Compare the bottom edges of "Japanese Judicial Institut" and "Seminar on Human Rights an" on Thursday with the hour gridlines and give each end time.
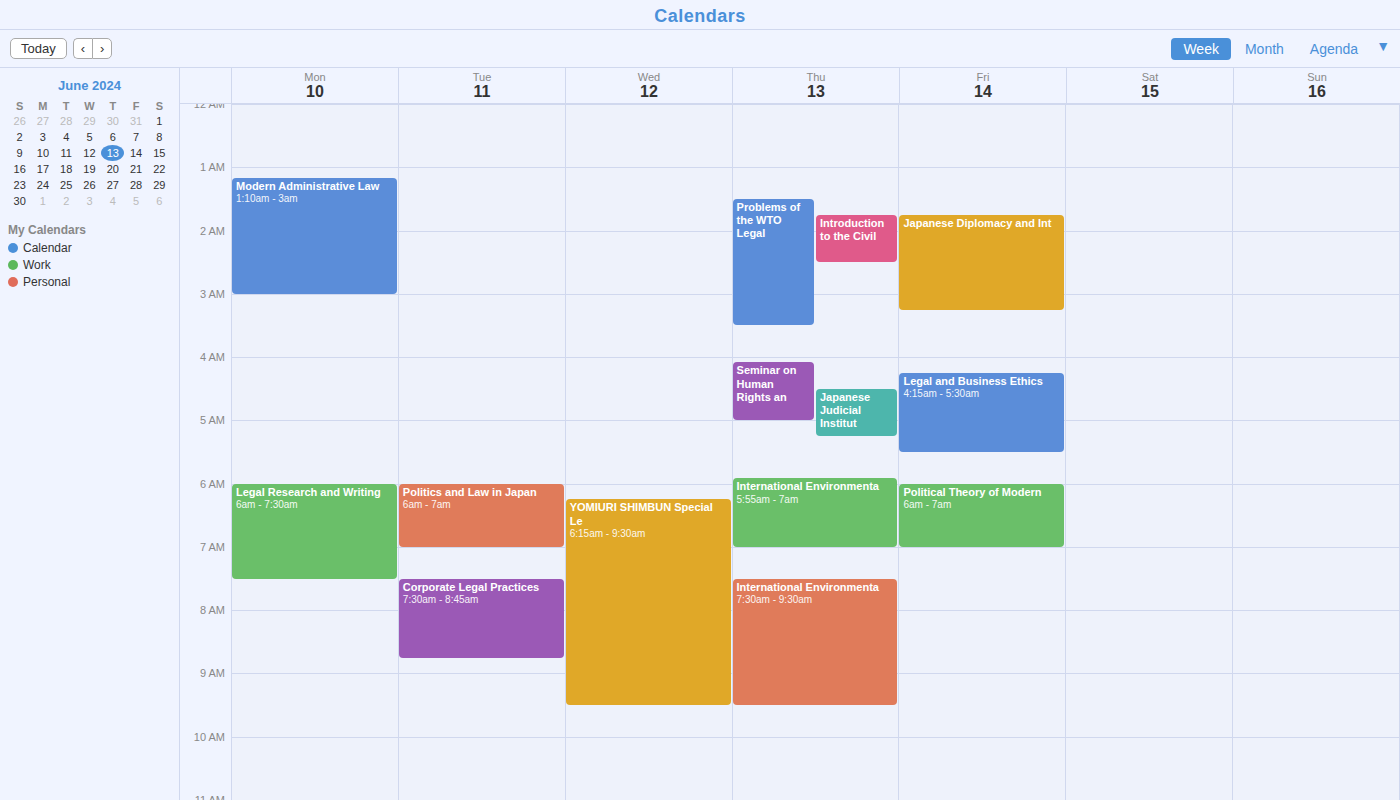
"Japanese Judicial Institut": 5:15 AM, neither: a quarter of the way from the 5 AM line to the 6 AM line. "Seminar on Human Rights an": 5:00 AM, exactly on the 5 AM line.